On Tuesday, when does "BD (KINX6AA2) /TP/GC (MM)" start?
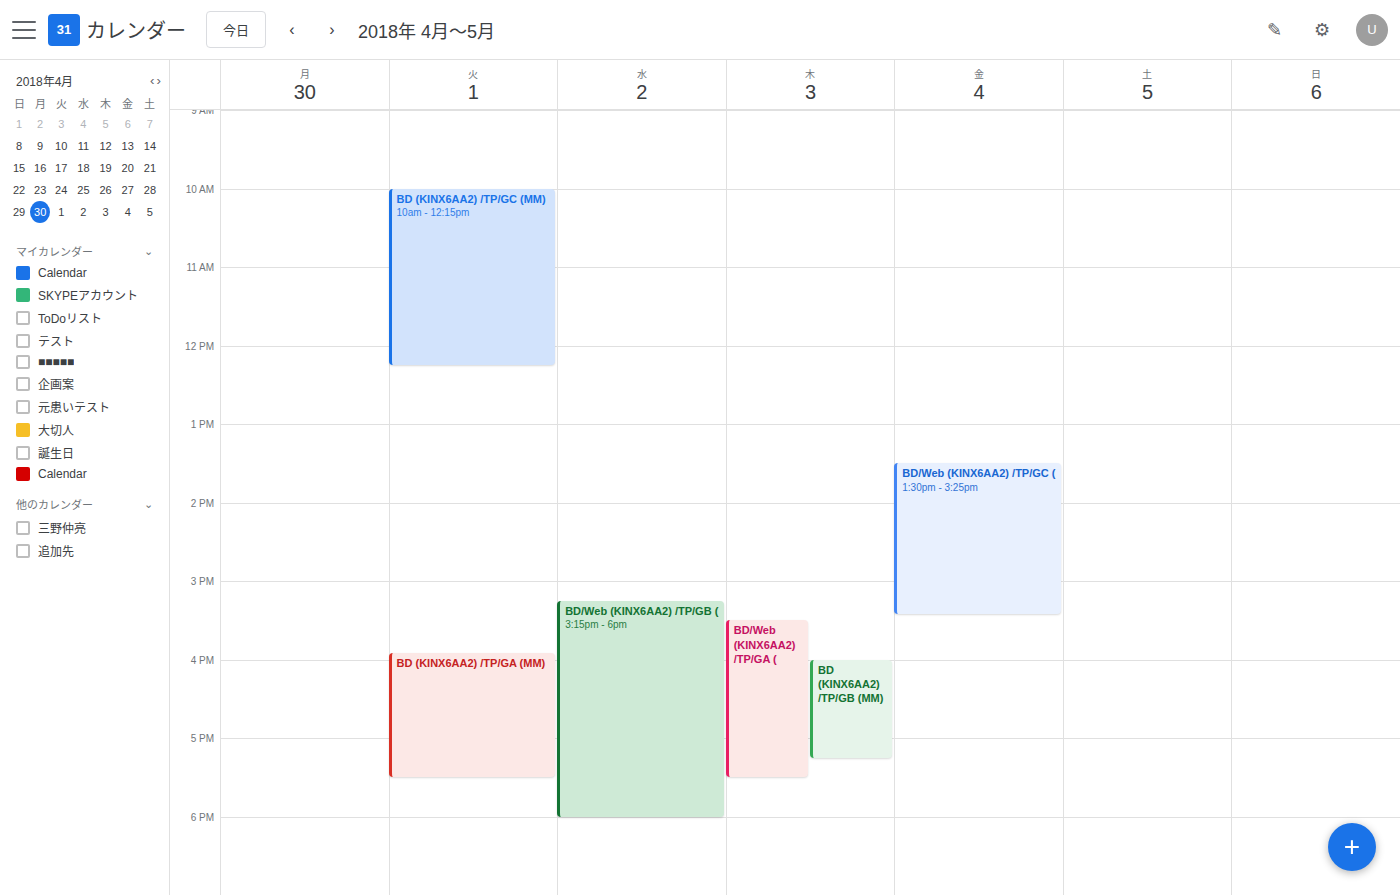
10:00 AM